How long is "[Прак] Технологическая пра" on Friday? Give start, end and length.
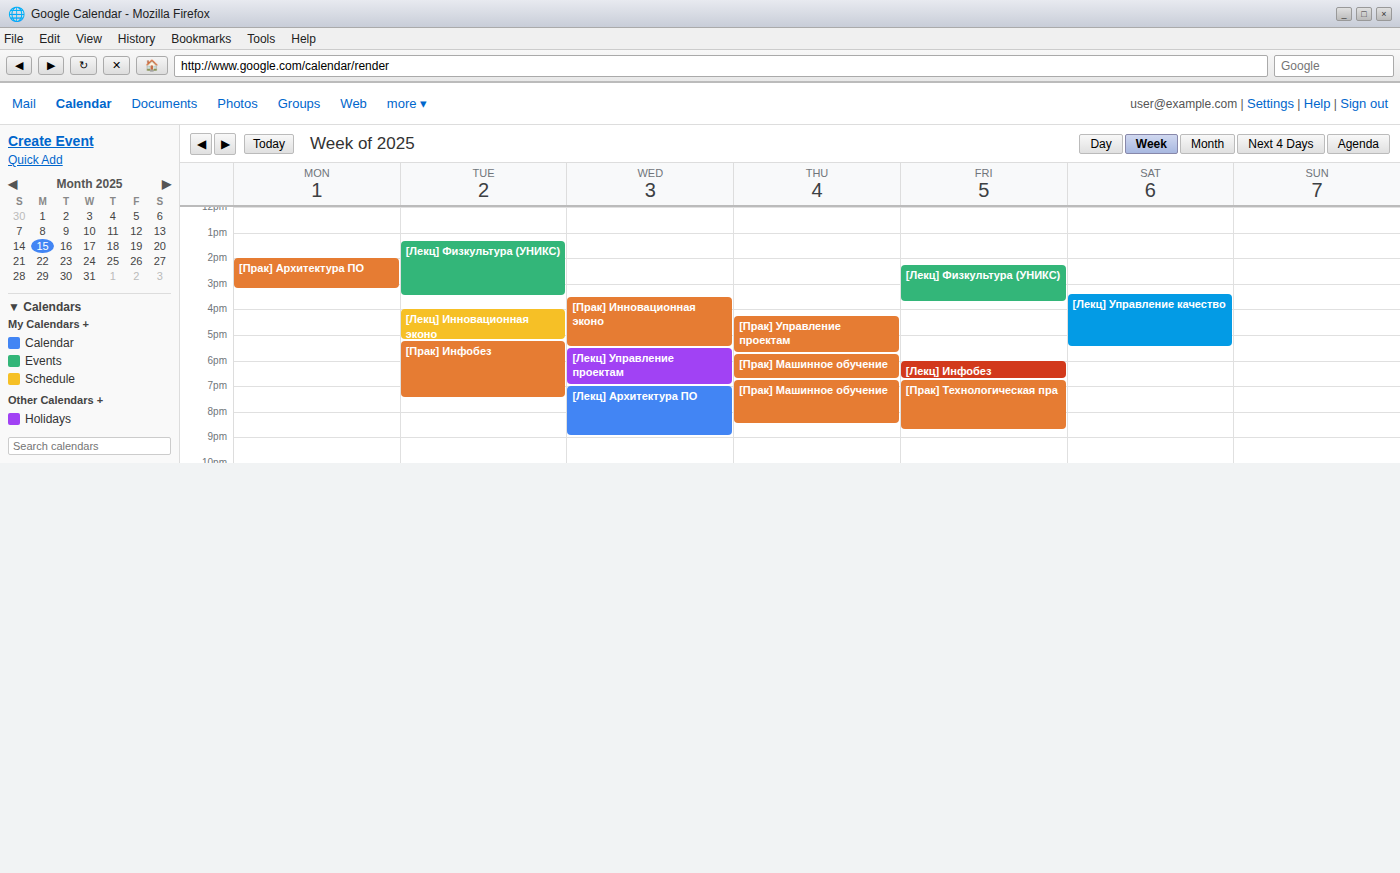
6:45 PM to 8:45 PM, 2 hours